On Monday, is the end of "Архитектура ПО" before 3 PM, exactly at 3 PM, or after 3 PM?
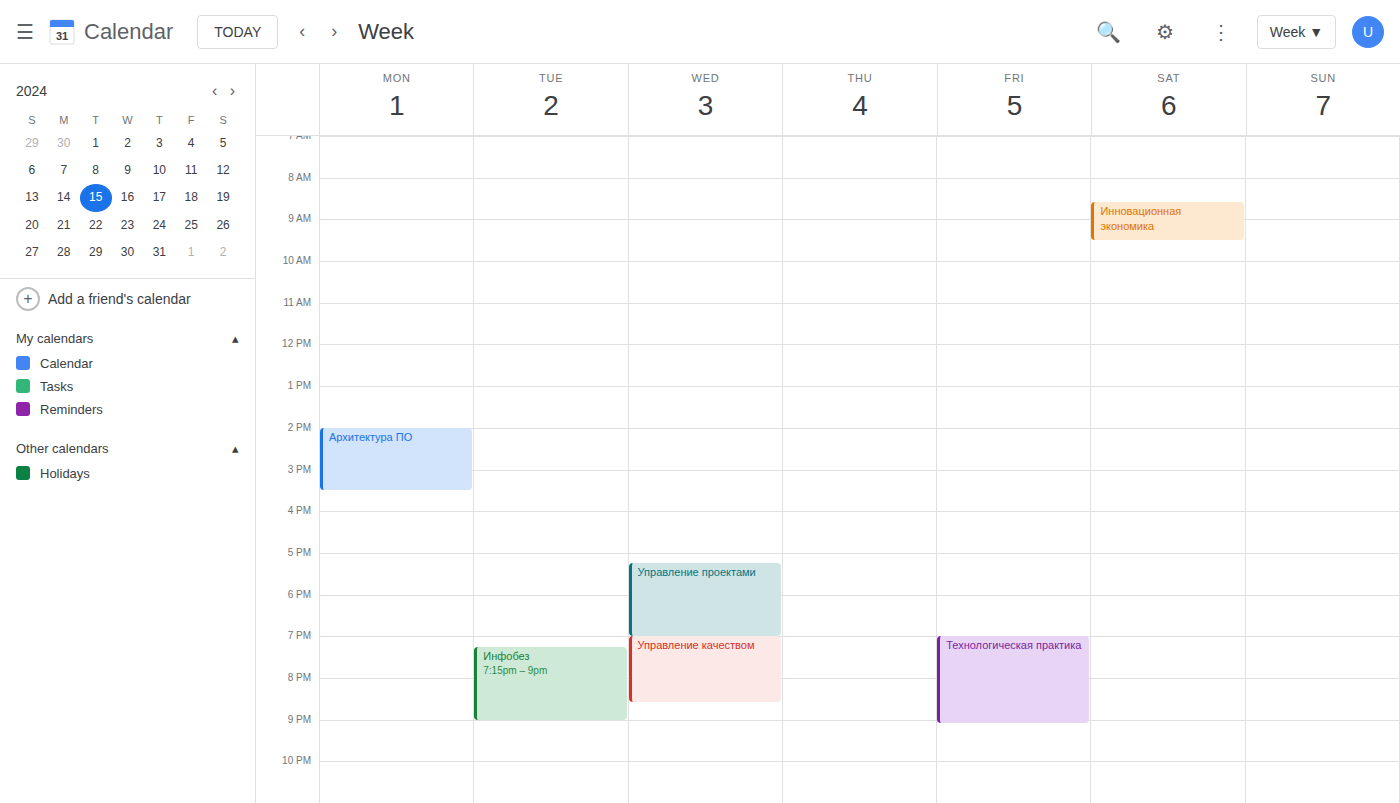
3:30 PM -- after 3 PM, 30 minutes below the 3 PM line.